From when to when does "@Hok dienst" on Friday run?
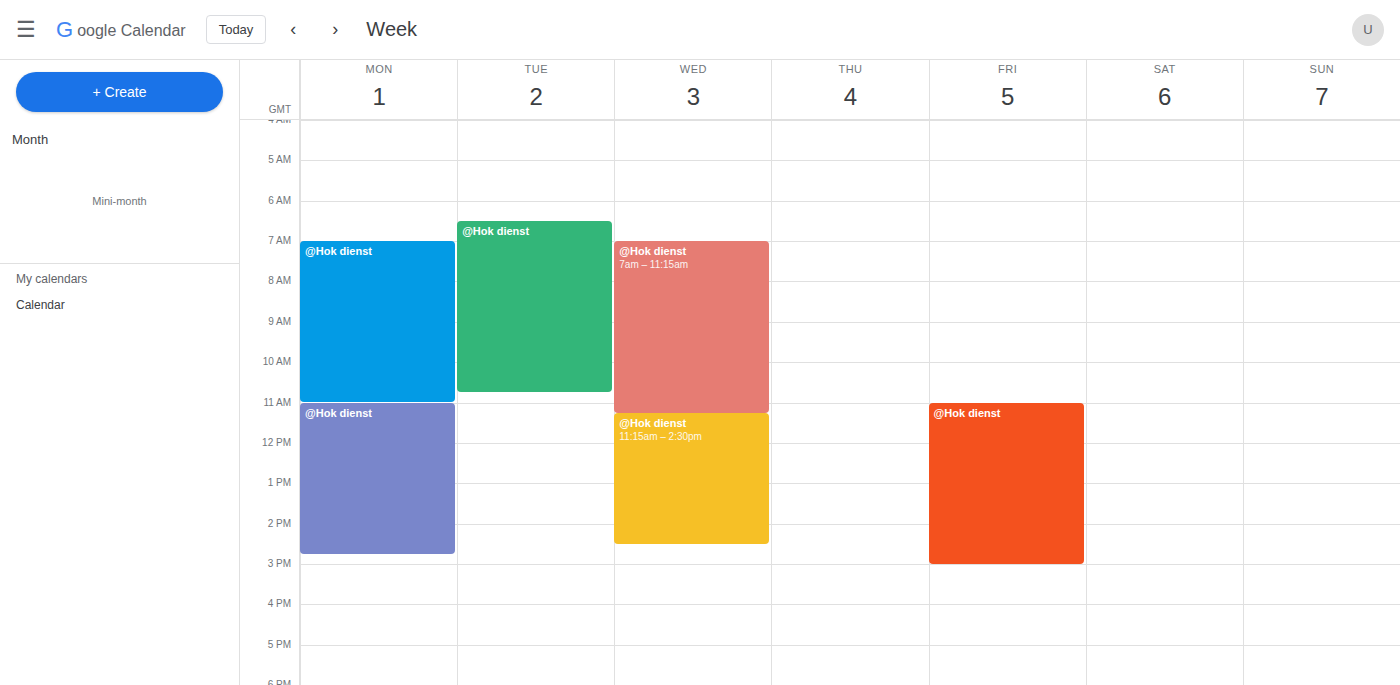
11:00 AM to 3:00 PM